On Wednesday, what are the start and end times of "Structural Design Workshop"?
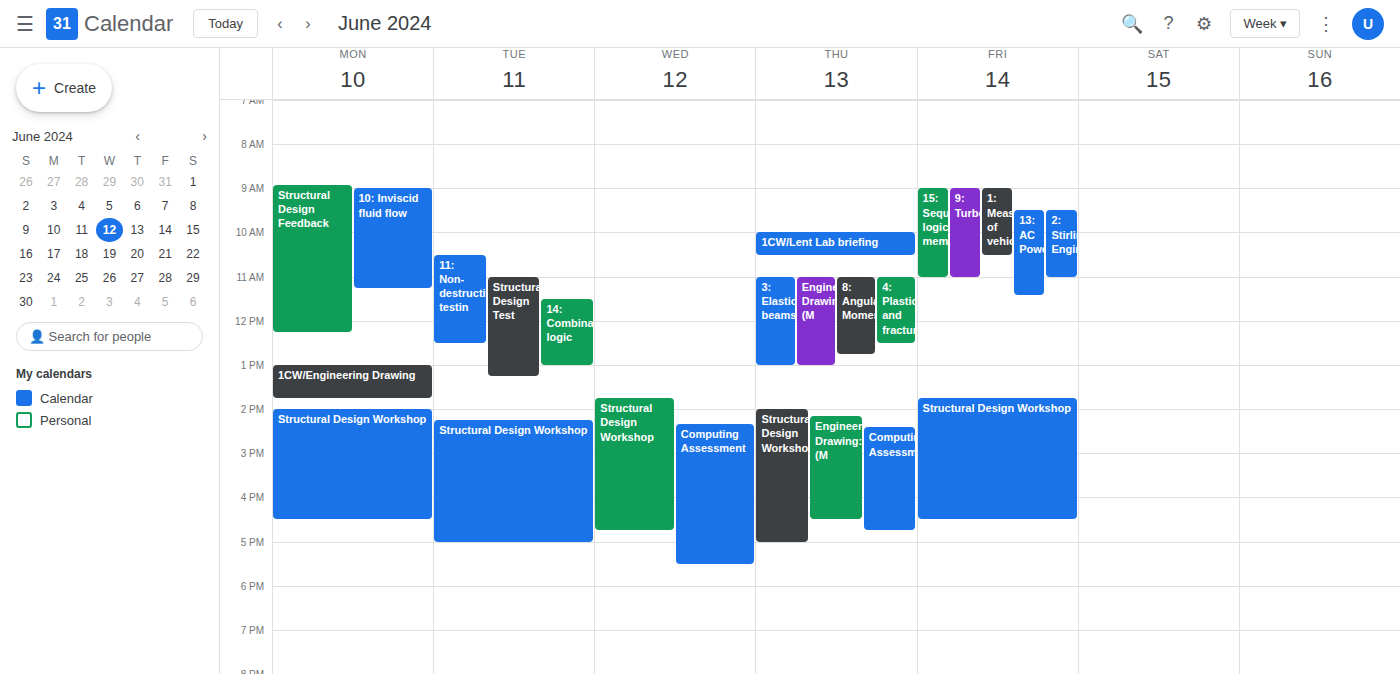
1:45 PM to 4:45 PM